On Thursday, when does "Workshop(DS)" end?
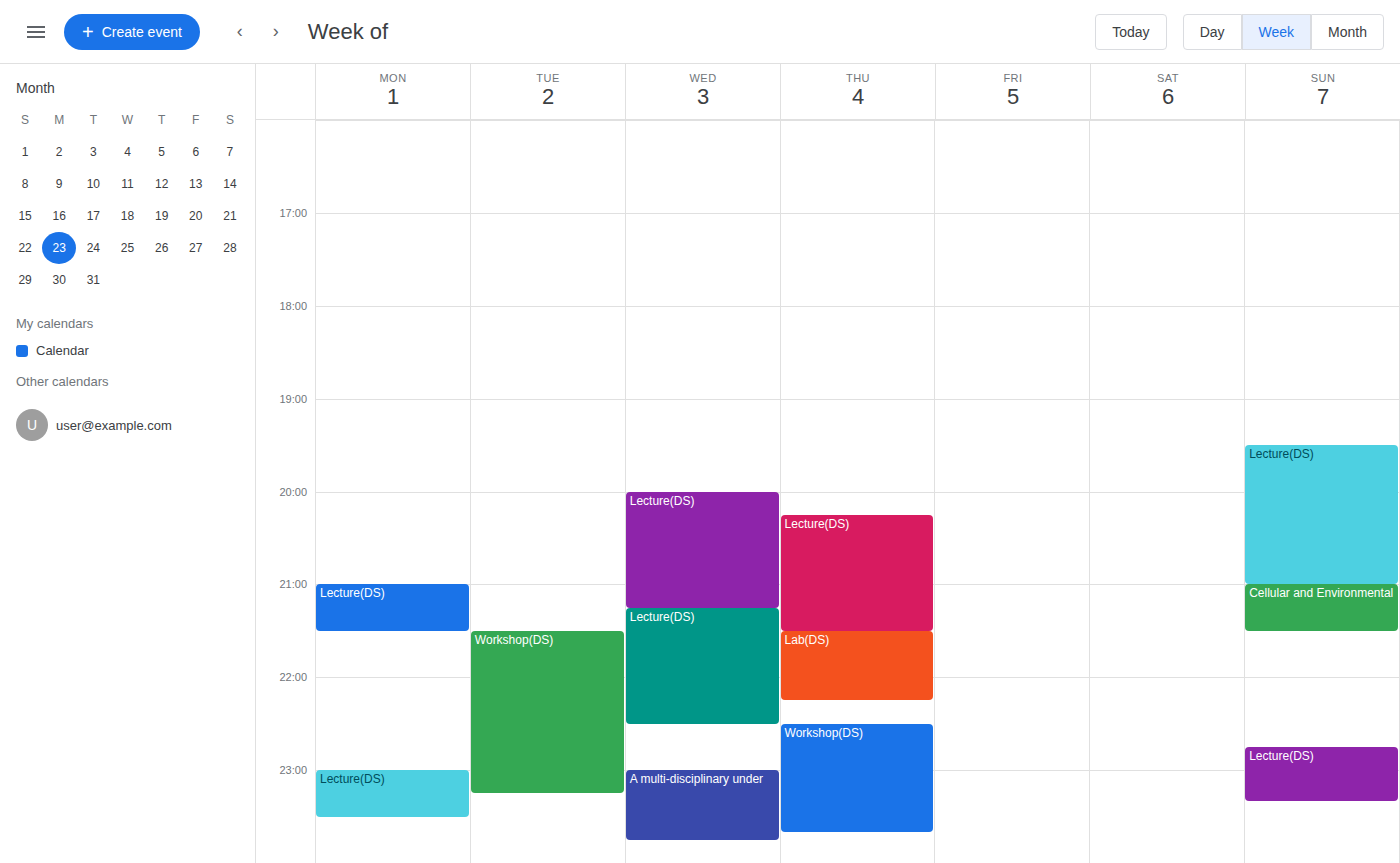
23:40